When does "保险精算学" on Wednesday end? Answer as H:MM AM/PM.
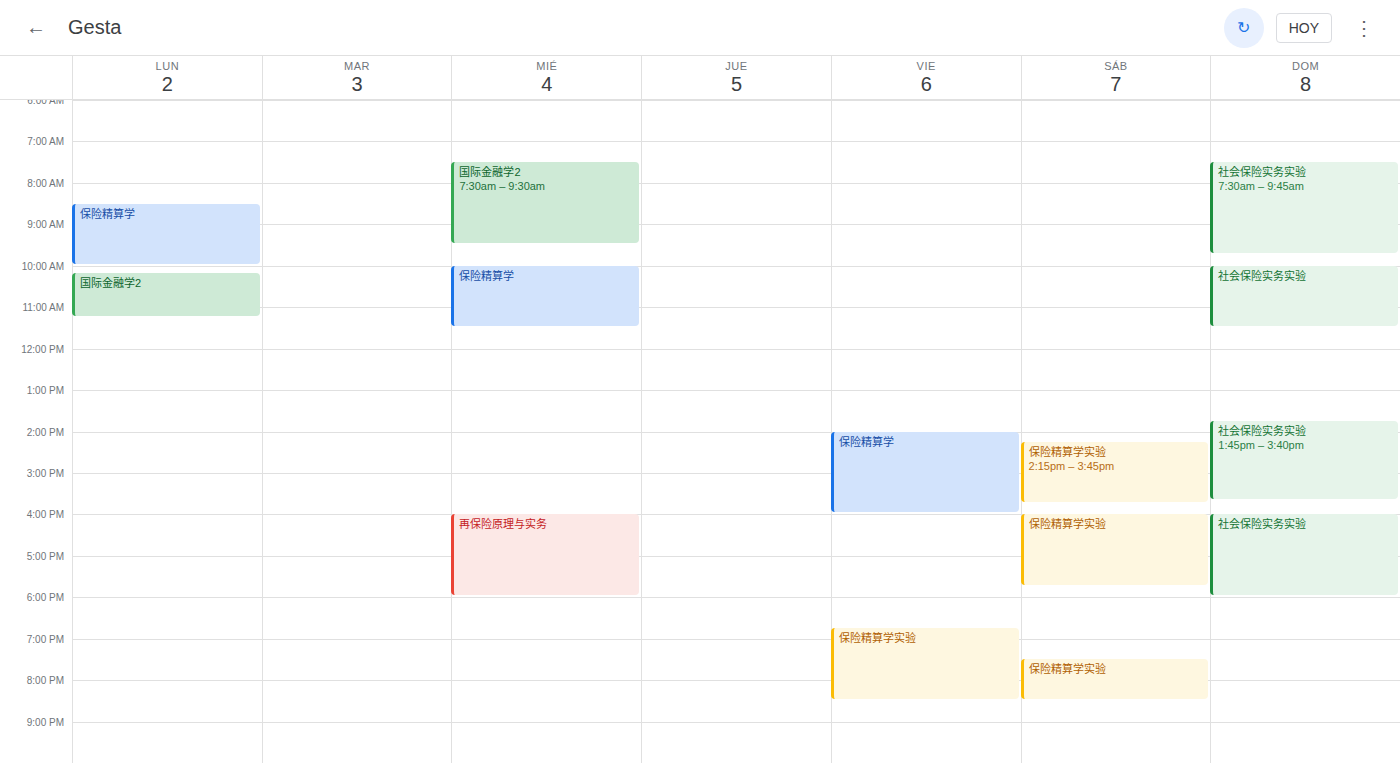
11:30 AM